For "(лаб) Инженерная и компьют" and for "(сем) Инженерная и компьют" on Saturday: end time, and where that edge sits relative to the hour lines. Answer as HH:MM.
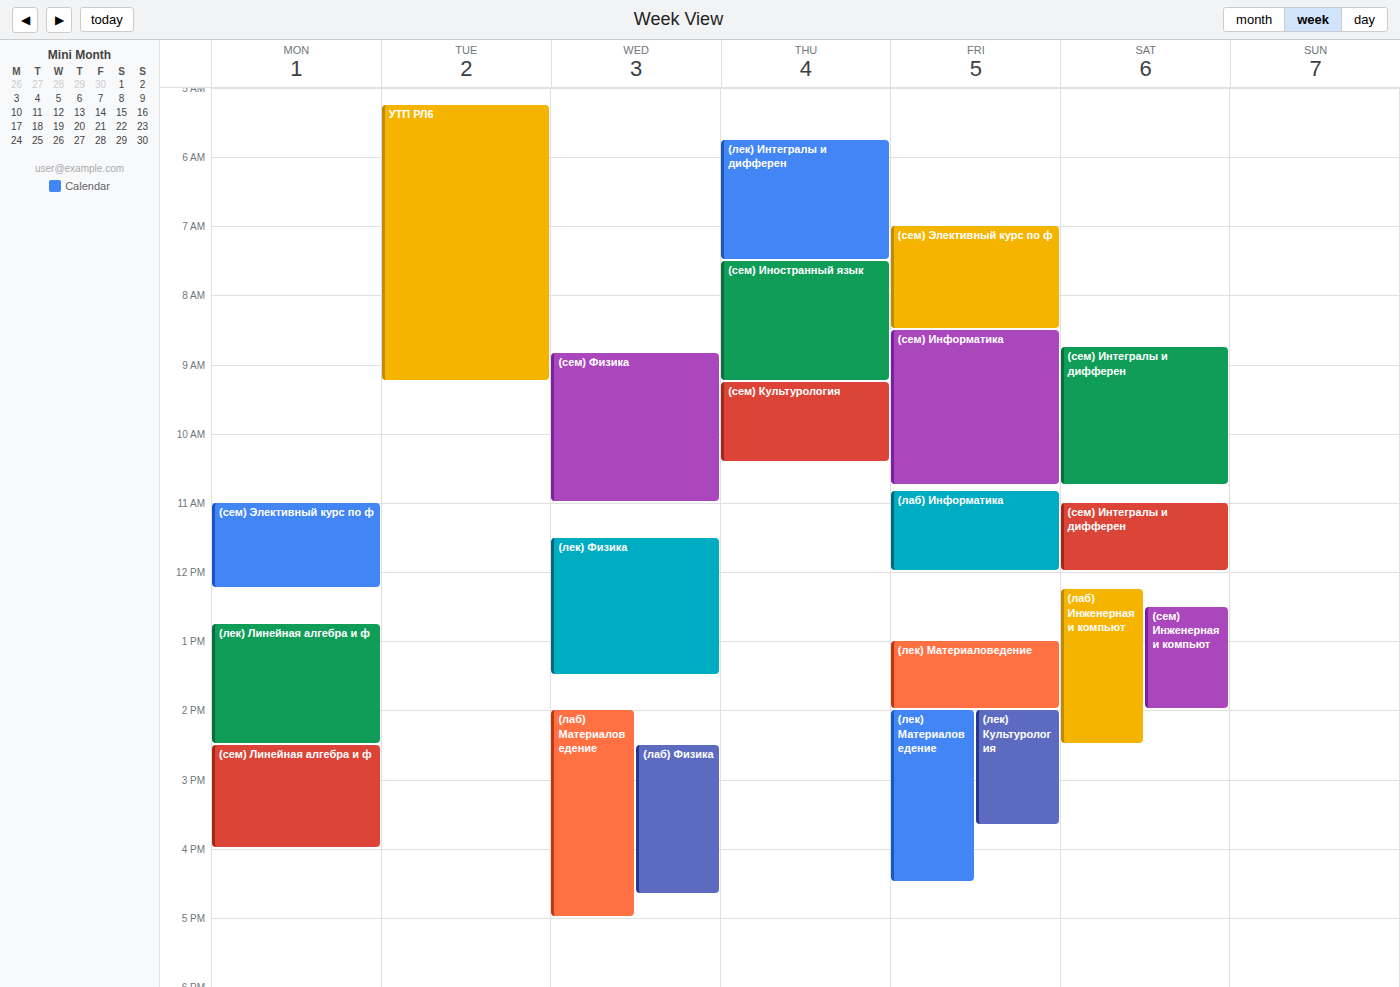
"(лаб) Инженерная и компьют": 14:30, halfway between the 14:00 and 15:00 lines. "(сем) Инженерная и компьют": 14:00, exactly on the 14:00 line.